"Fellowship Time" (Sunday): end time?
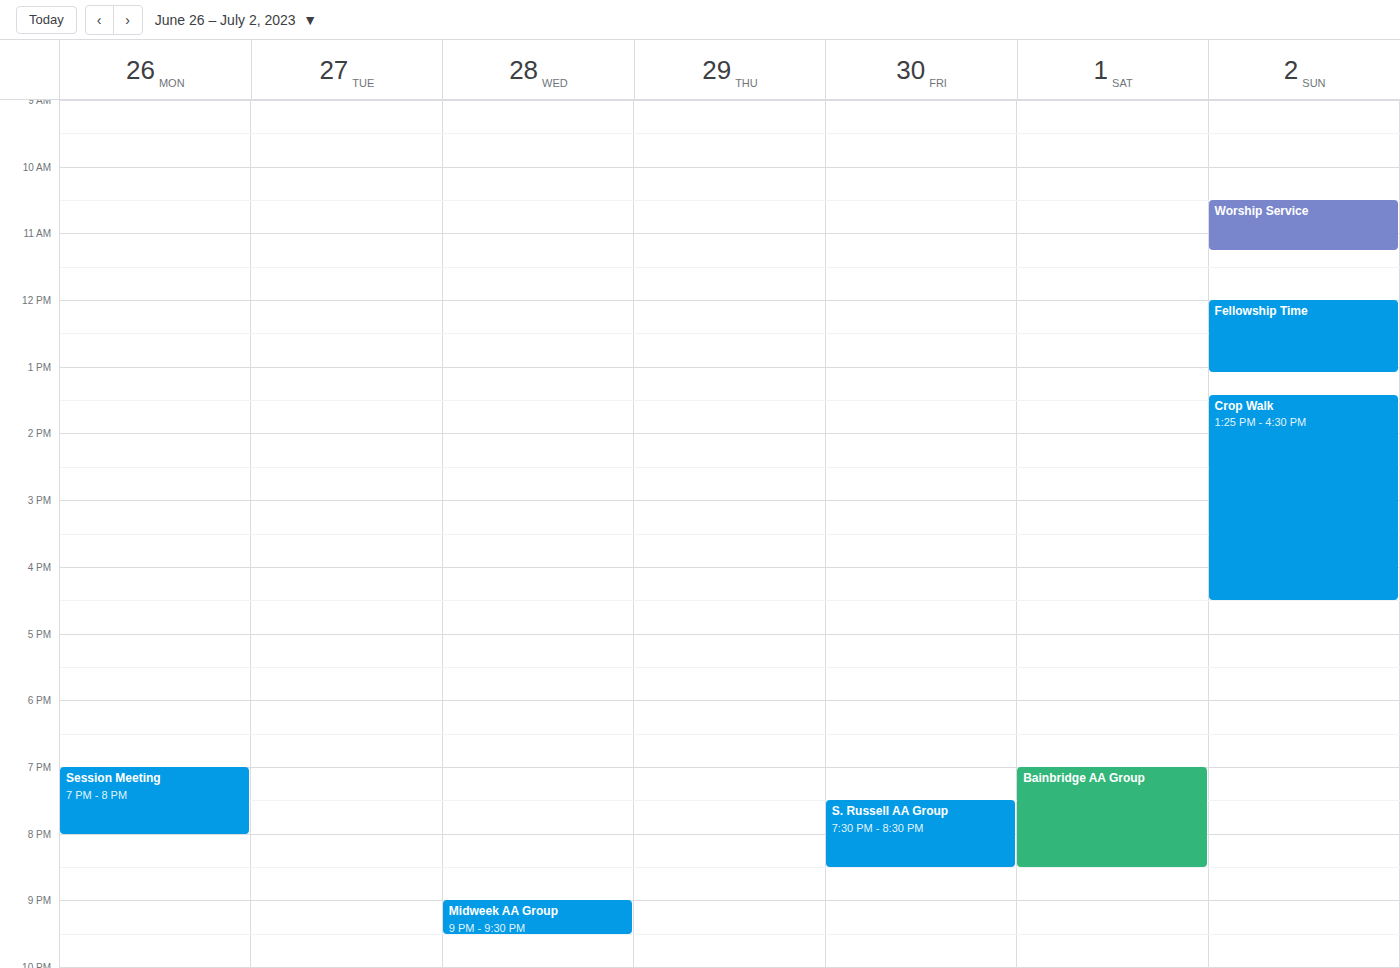
1:05 PM